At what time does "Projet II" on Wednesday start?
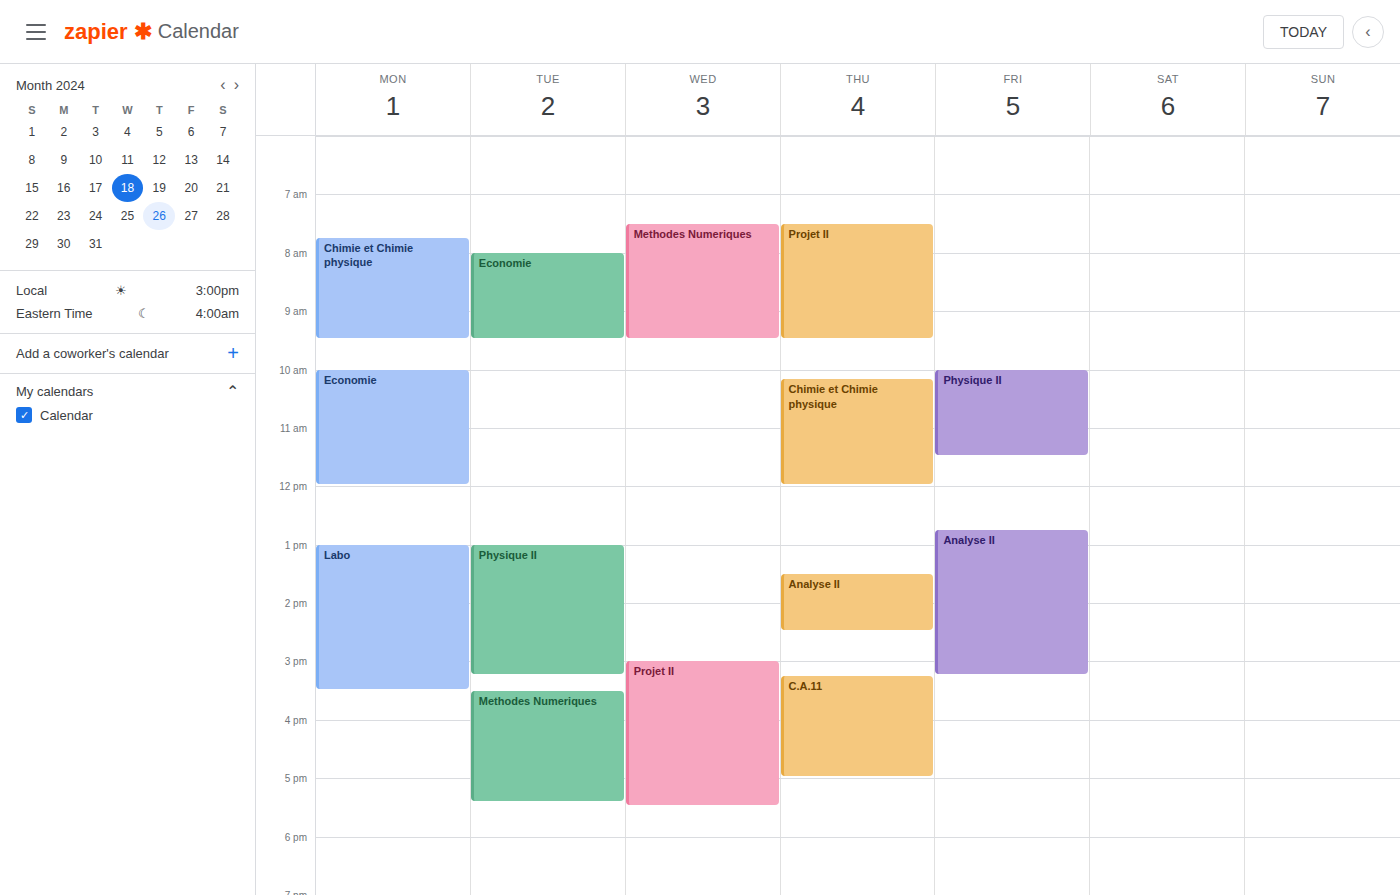
3:00 PM